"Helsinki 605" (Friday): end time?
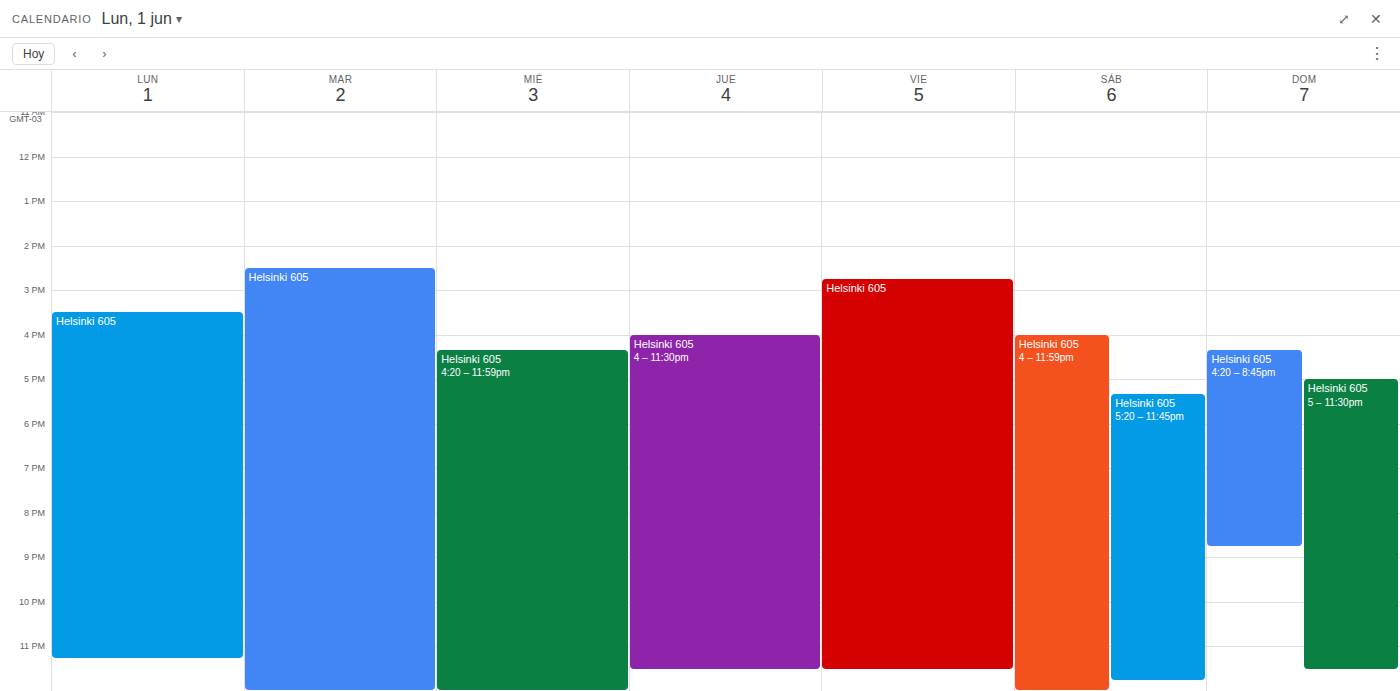
11:30 PM